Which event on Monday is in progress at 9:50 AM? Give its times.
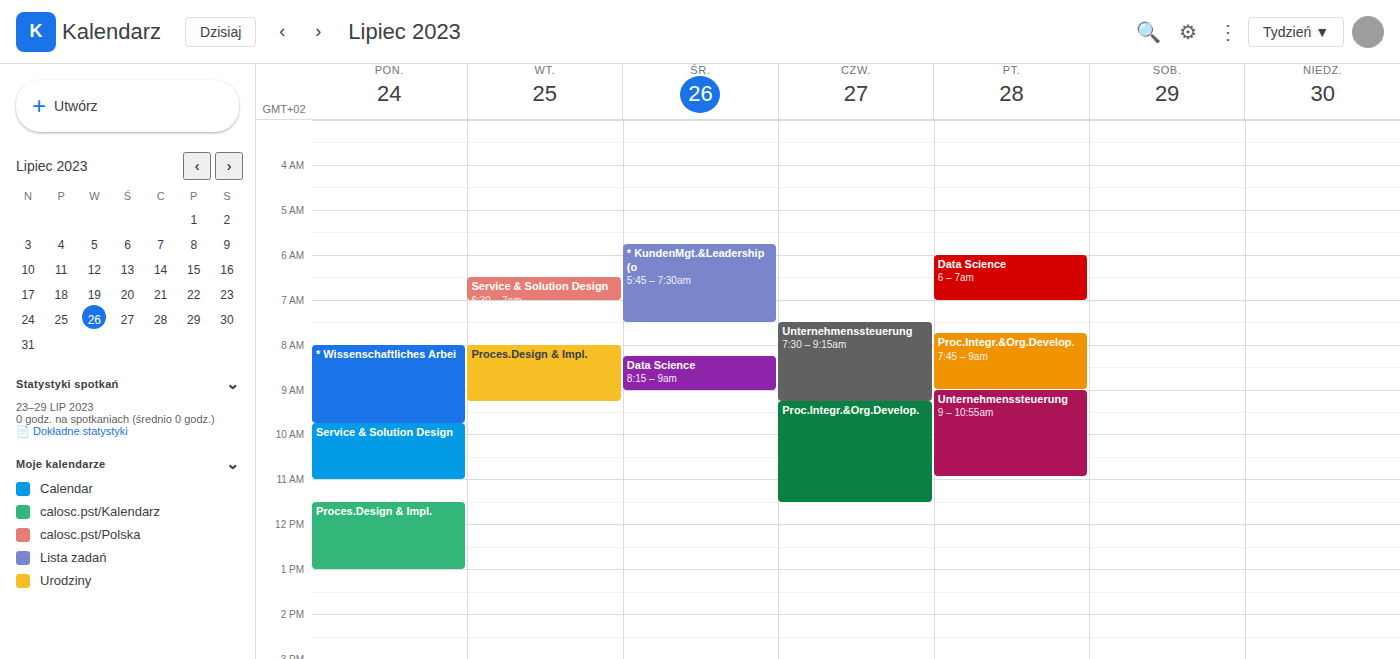
"Service & Solution Design", 9:45 AM to 11:00 AM